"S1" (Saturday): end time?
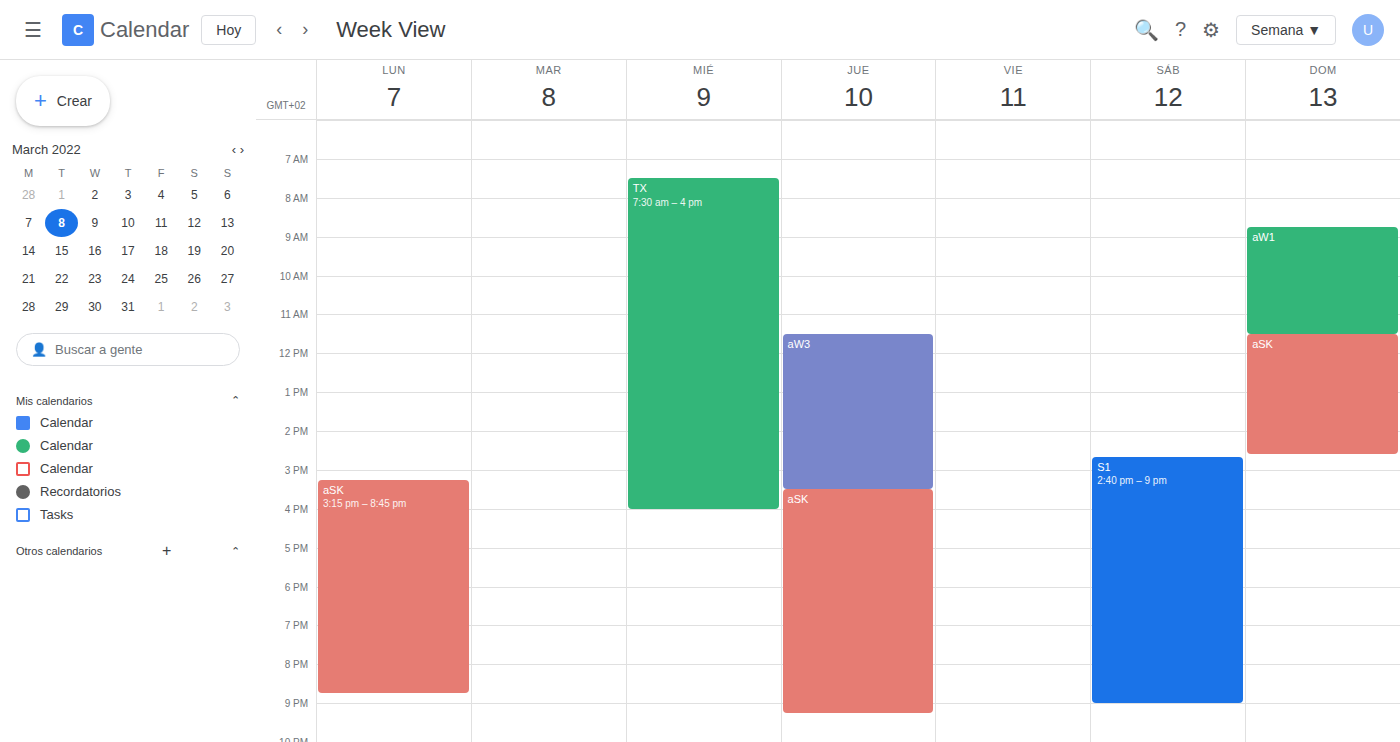
9:00 PM